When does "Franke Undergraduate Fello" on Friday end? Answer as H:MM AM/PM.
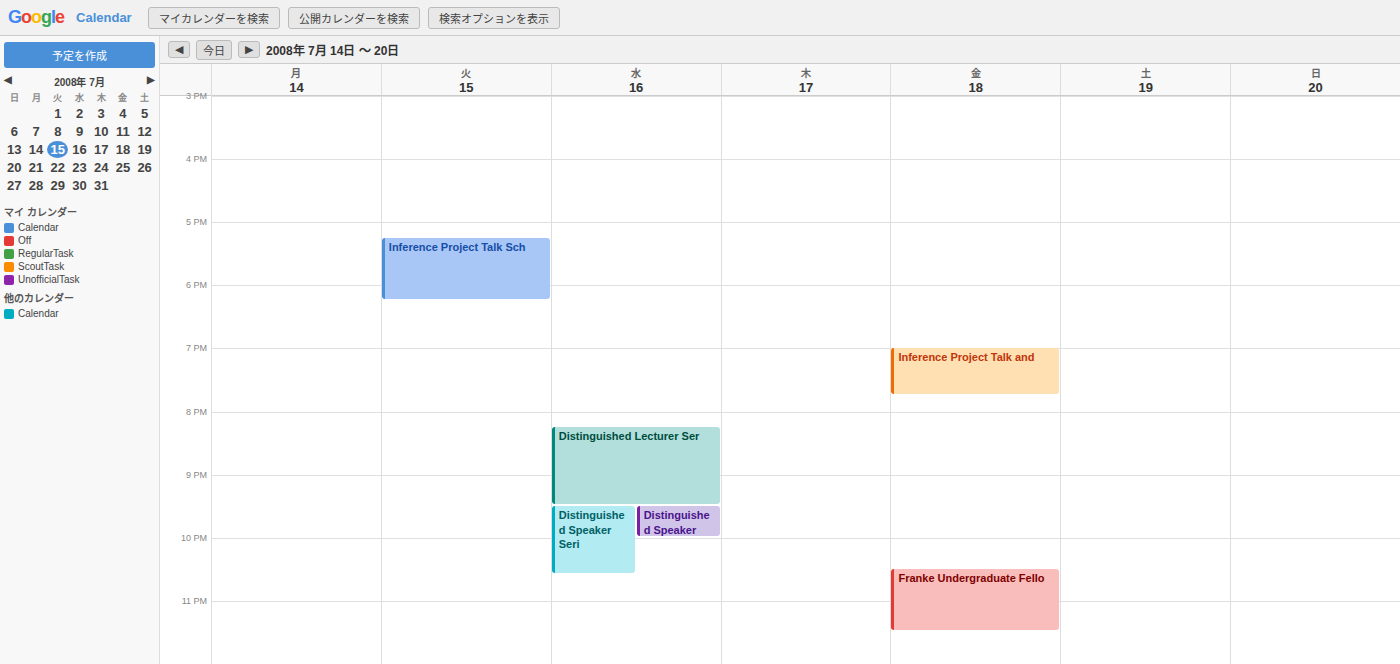
11:30 PM